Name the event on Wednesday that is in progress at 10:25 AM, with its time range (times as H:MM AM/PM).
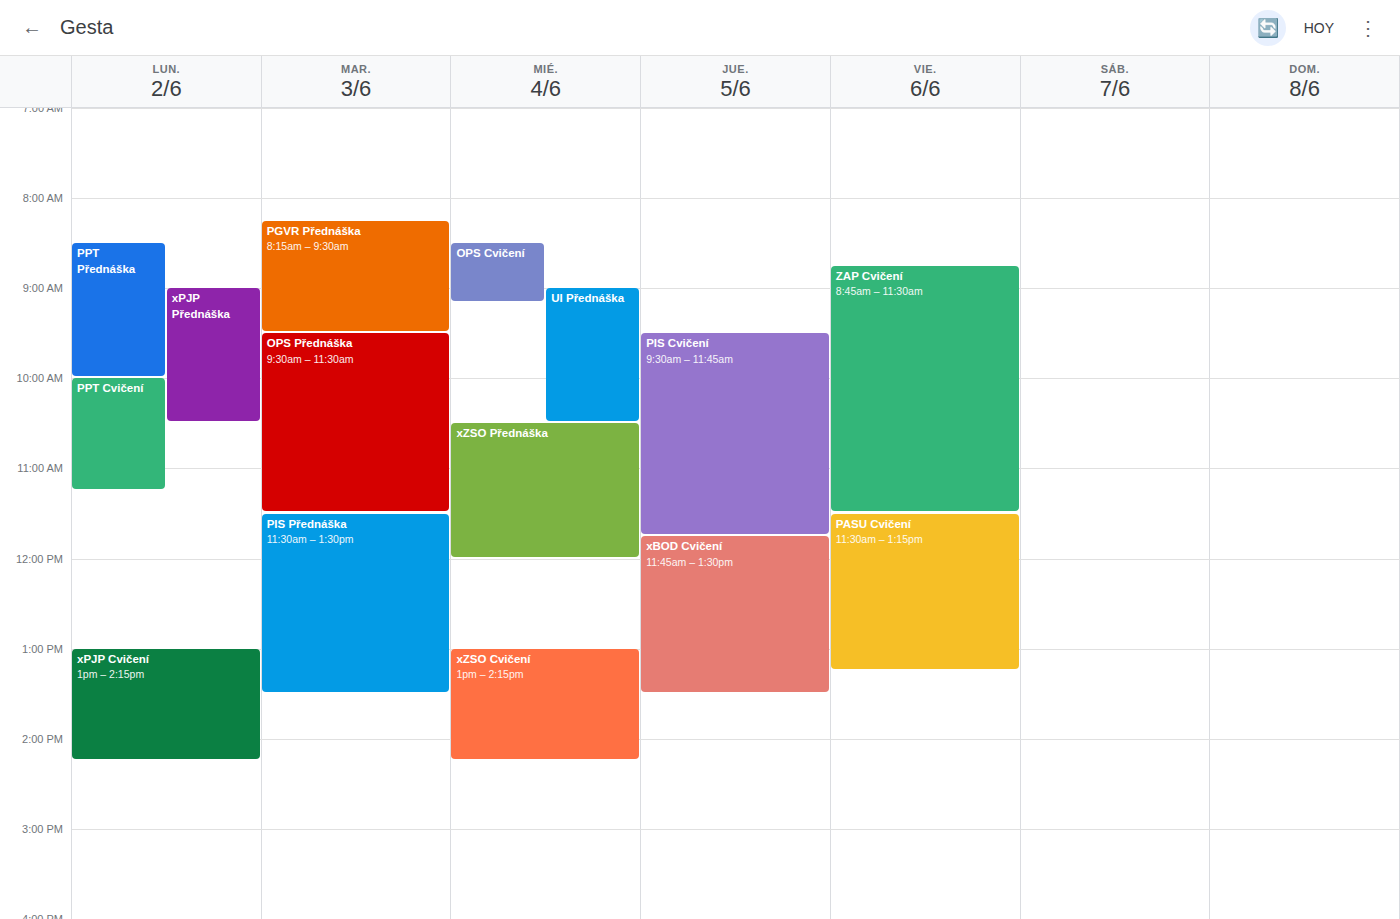
"UI Přednáška", 9:00 AM to 10:30 AM